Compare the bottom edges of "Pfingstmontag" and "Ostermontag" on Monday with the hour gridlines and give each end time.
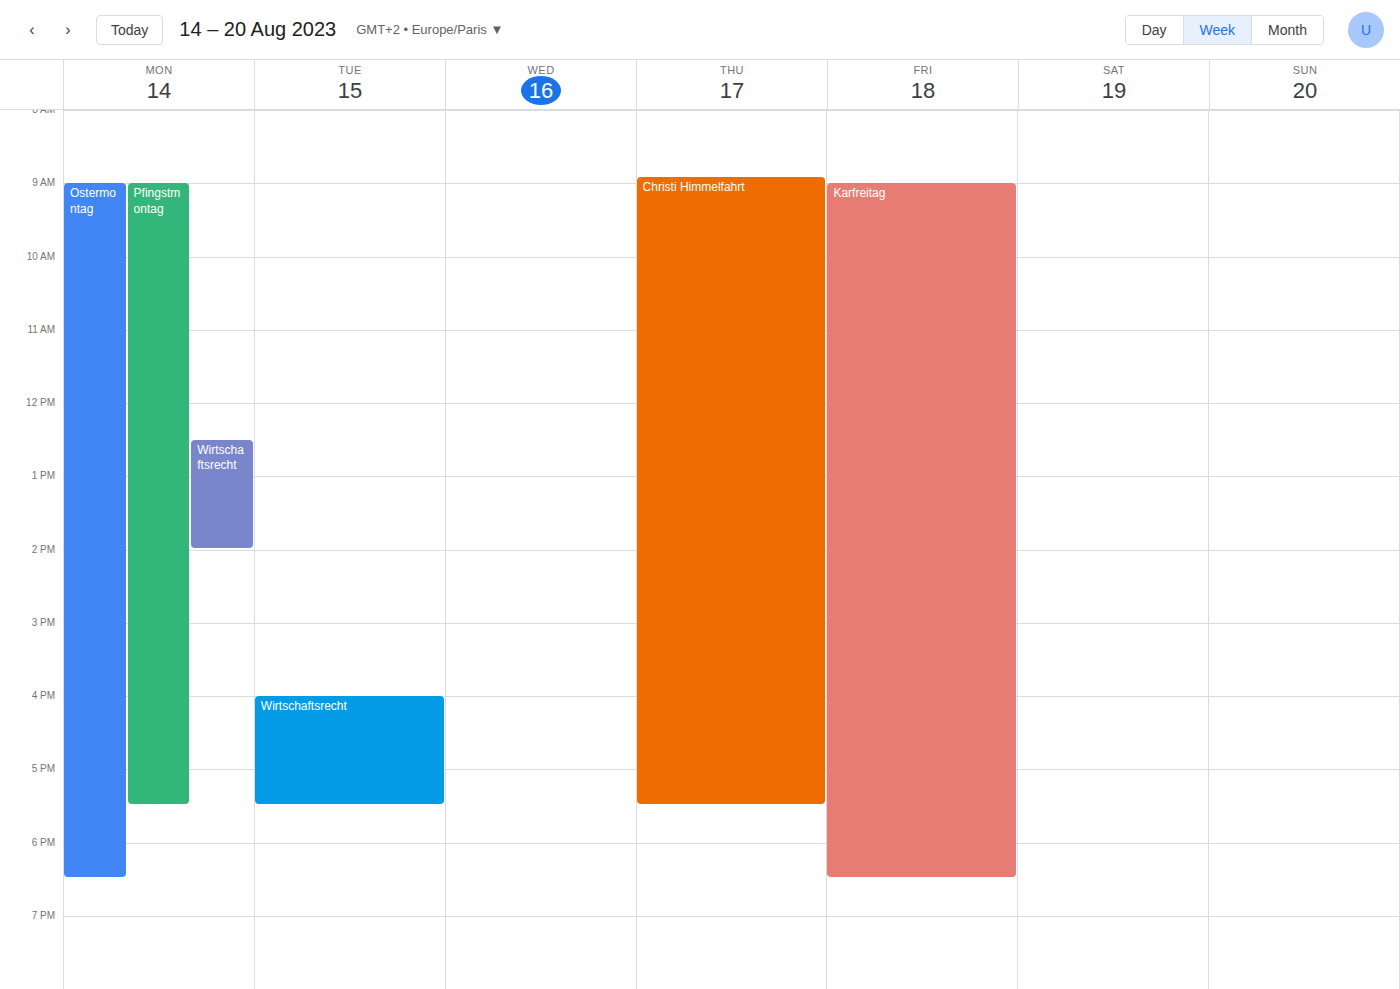
"Pfingstmontag": 5:30 PM, halfway between the 5 PM and 6 PM lines. "Ostermontag": 6:30 PM, halfway between the 6 PM and 7 PM lines.